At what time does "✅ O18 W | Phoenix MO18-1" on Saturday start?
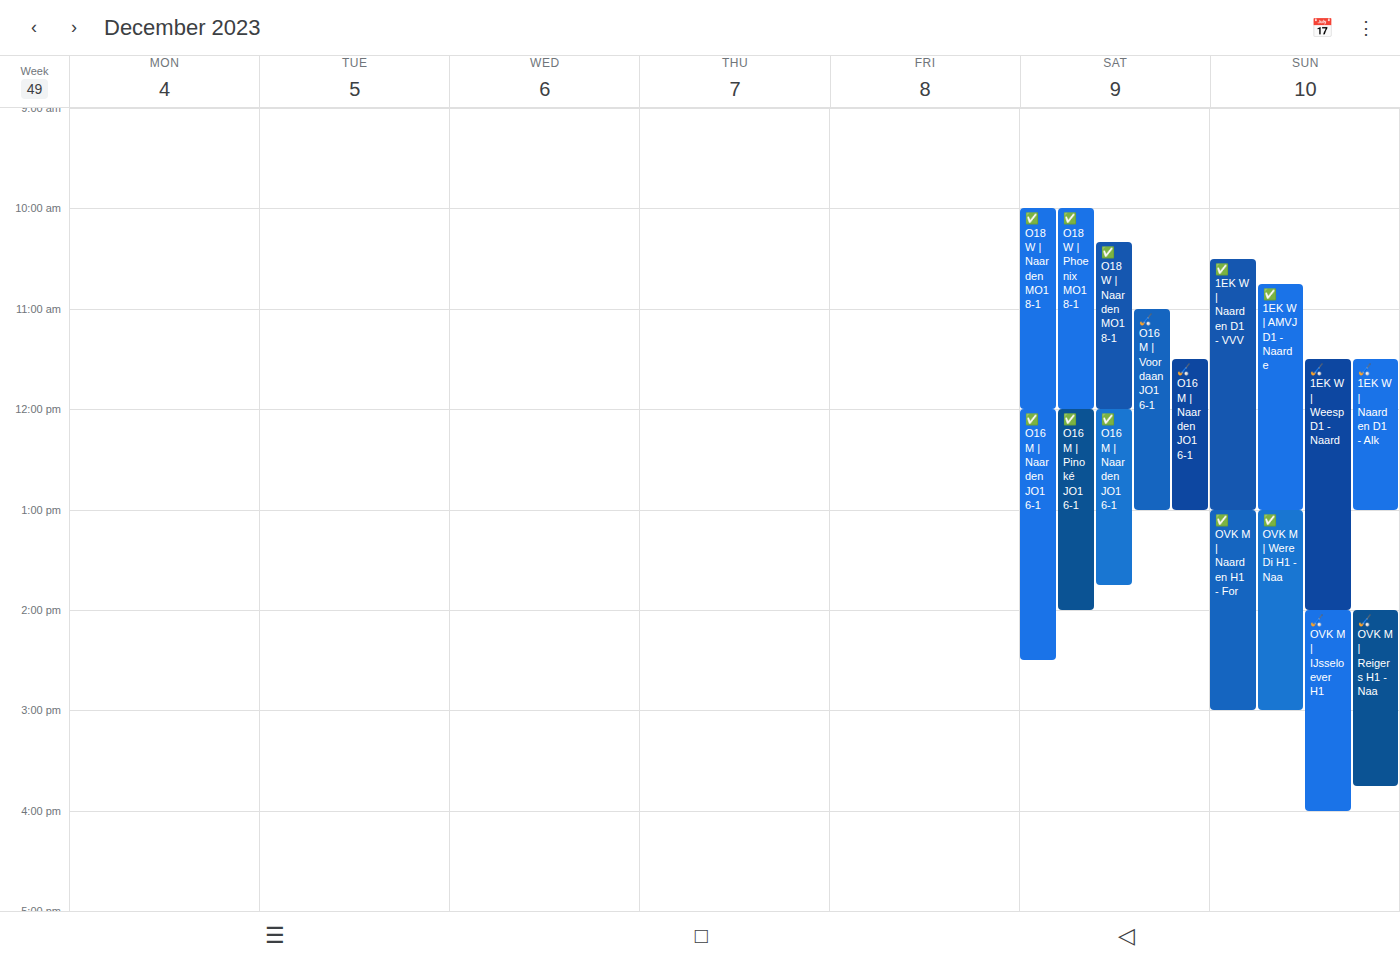
10:00 AM